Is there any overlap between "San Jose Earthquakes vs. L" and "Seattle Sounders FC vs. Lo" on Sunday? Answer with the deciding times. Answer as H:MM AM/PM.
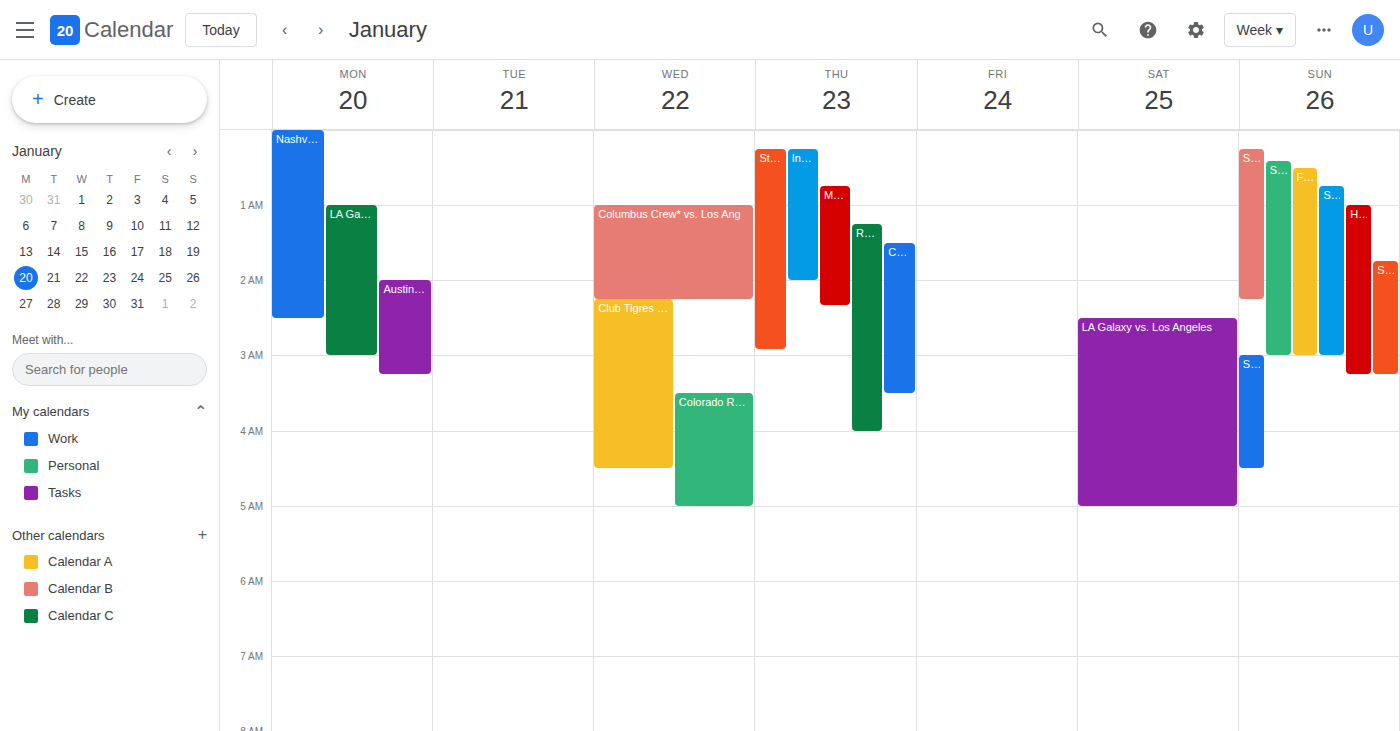
"San Jose Earthquakes vs. L" starts at 12:25 AM, before "Seattle Sounders FC vs. Lo" ends at 2:15 AM -- they overlap.